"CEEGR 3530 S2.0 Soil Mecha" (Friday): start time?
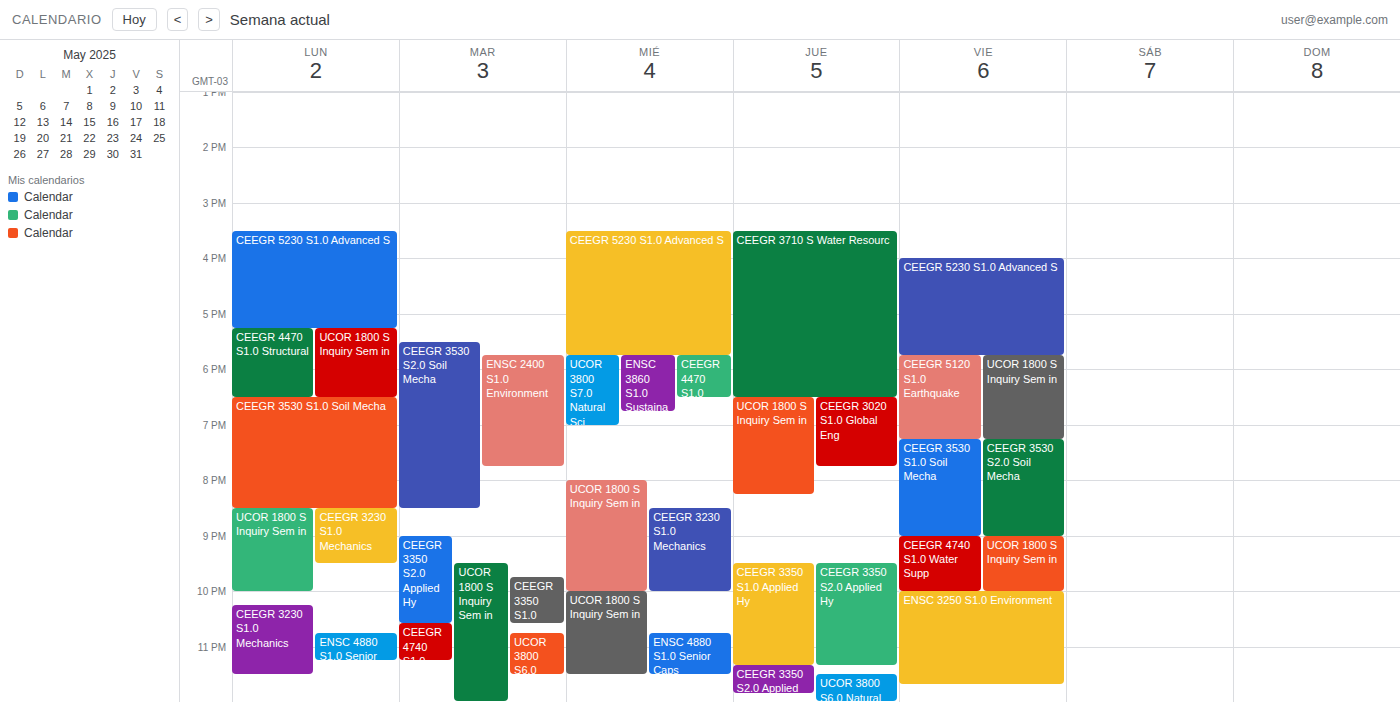
7:15 PM